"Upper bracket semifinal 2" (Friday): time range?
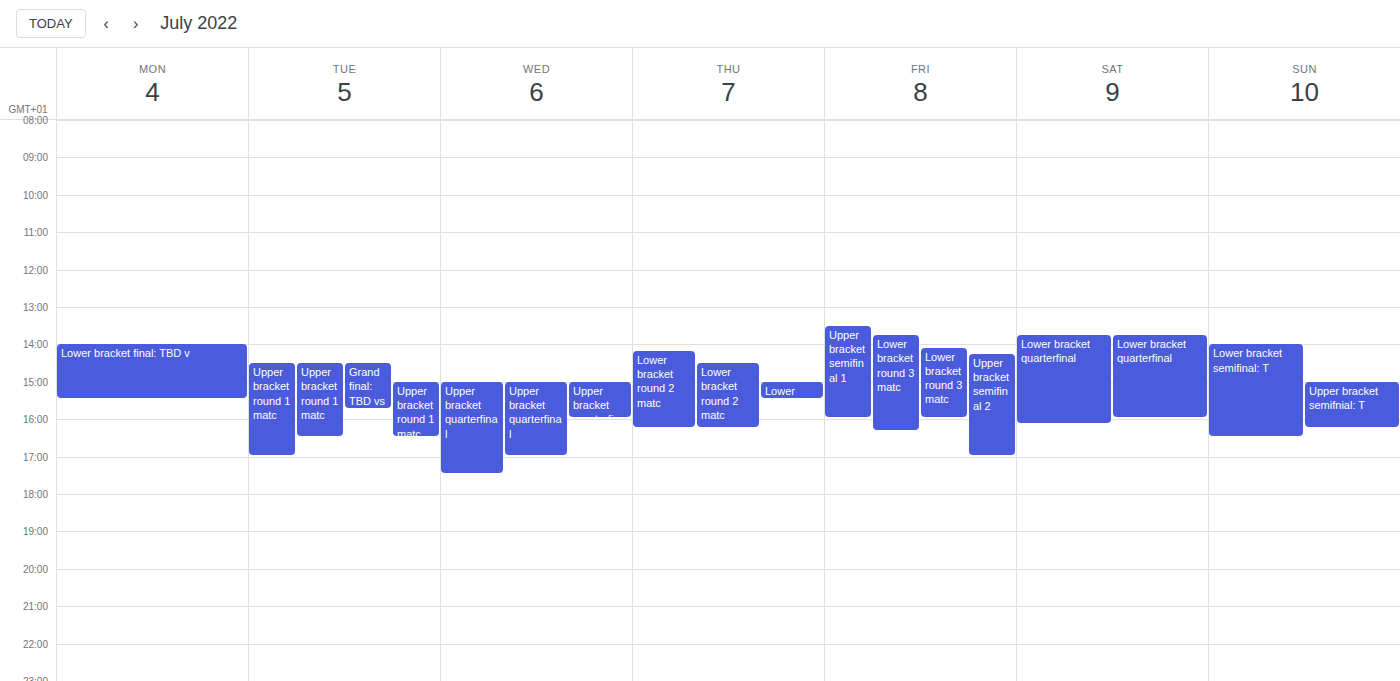
2:15 PM to 5:00 PM